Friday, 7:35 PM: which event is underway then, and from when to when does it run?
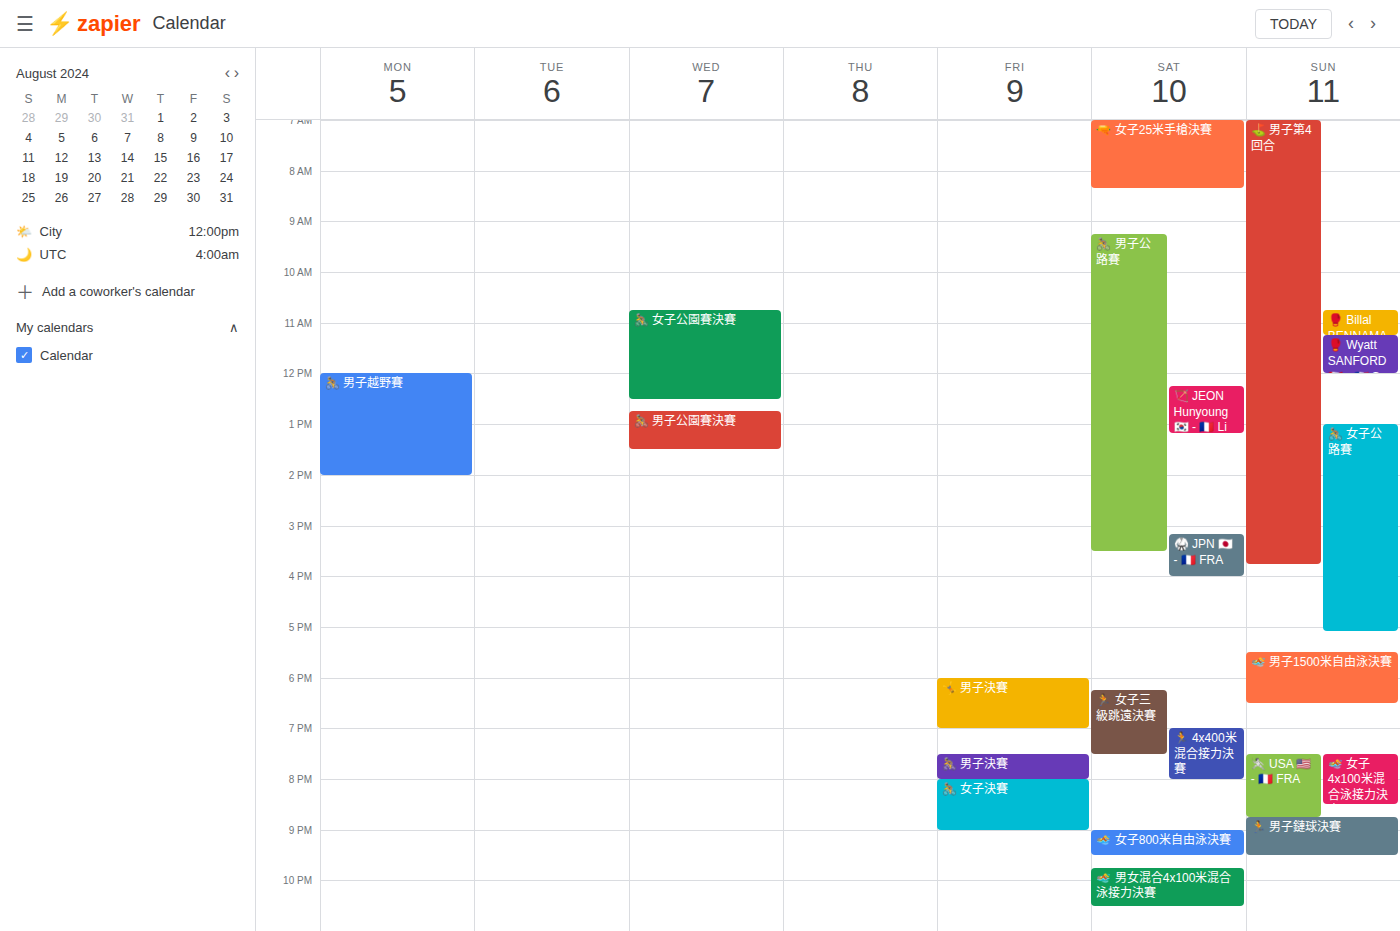
"🚴 男子決賽", 7:30 PM to 8:00 PM